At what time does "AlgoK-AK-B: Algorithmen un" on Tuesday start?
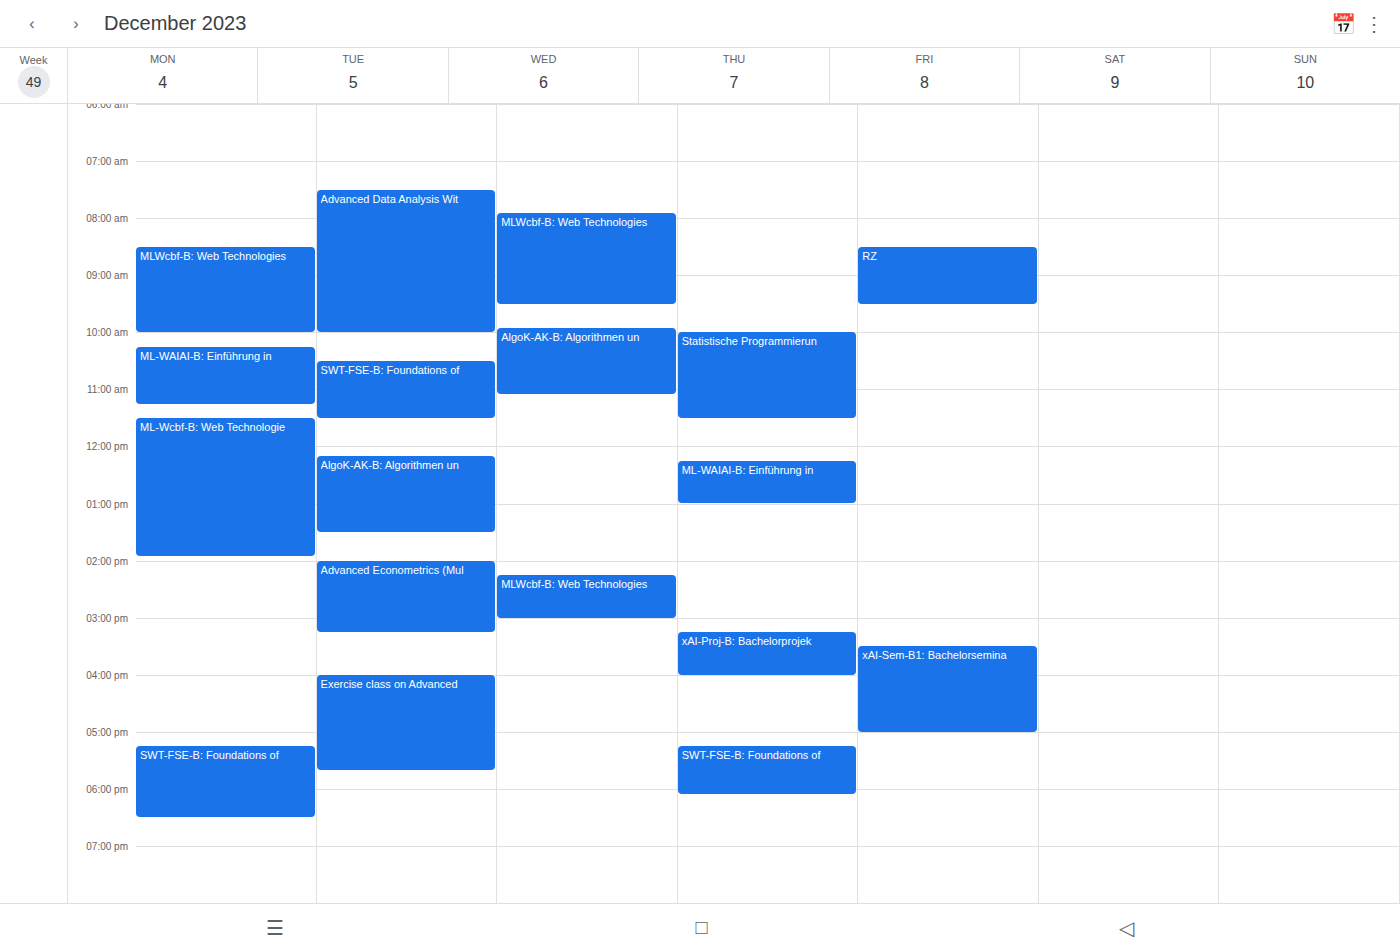
12:10